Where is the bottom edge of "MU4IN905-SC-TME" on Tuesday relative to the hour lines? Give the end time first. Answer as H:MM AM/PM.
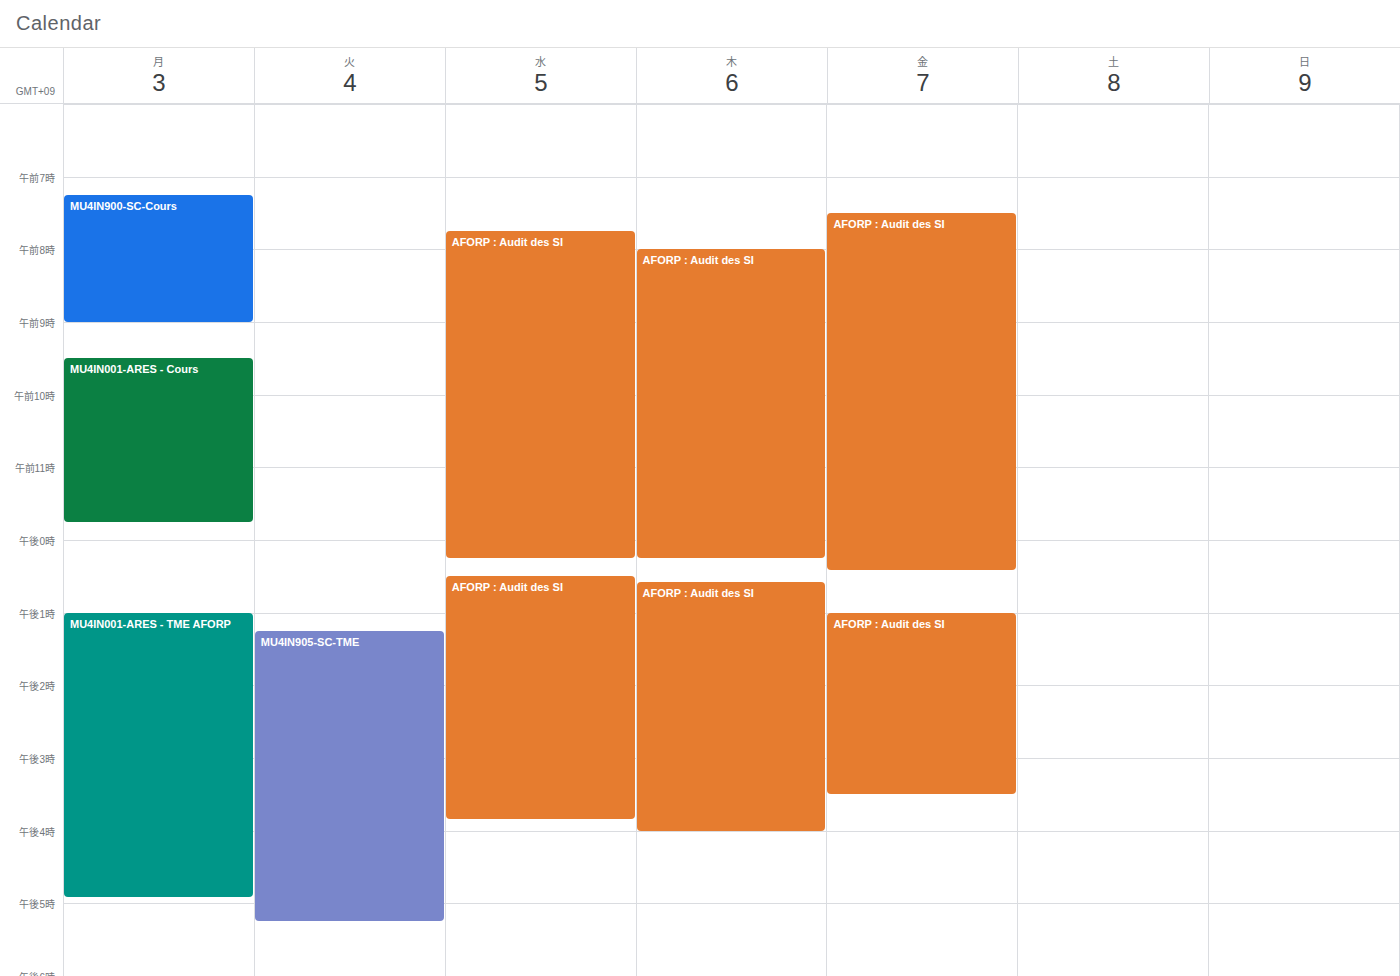
5:15 PM -- neither: a quarter of the way from the 5 PM line to the 6 PM line.